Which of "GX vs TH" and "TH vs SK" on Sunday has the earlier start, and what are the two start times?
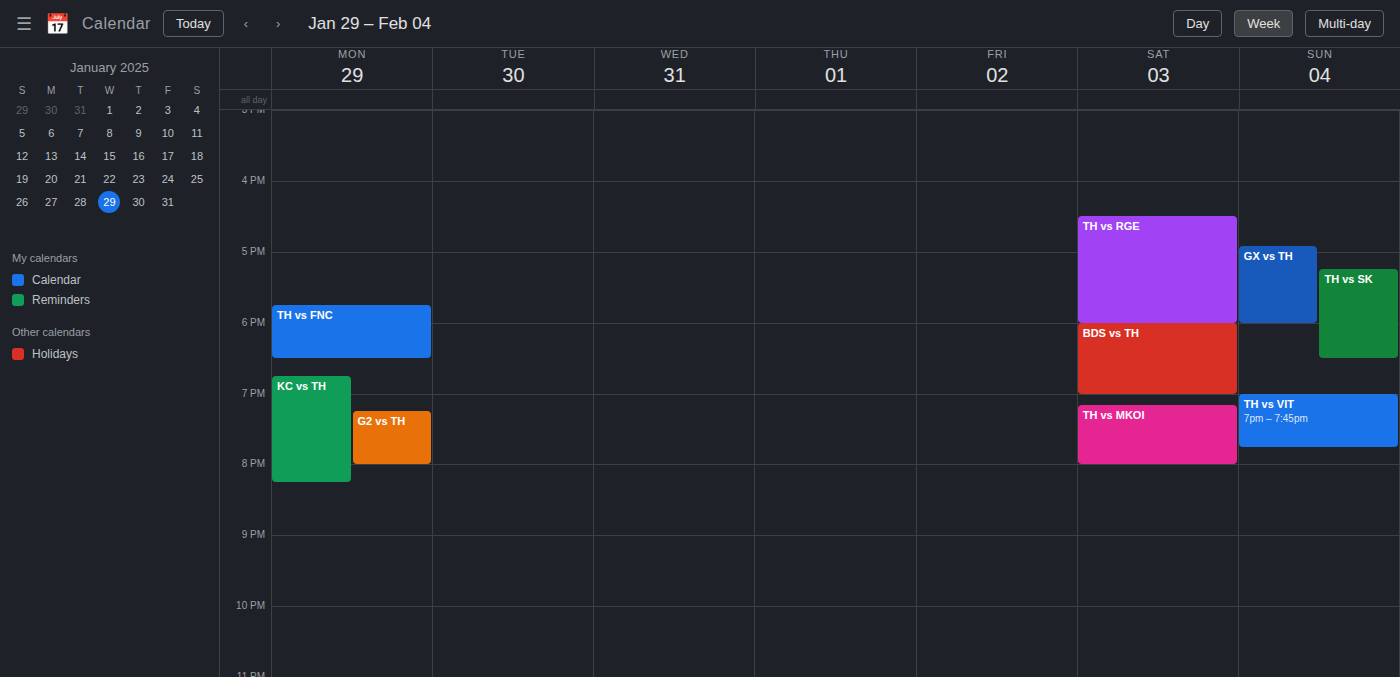
"GX vs TH" 4:55 PM; "TH vs SK" 5:15 PM.